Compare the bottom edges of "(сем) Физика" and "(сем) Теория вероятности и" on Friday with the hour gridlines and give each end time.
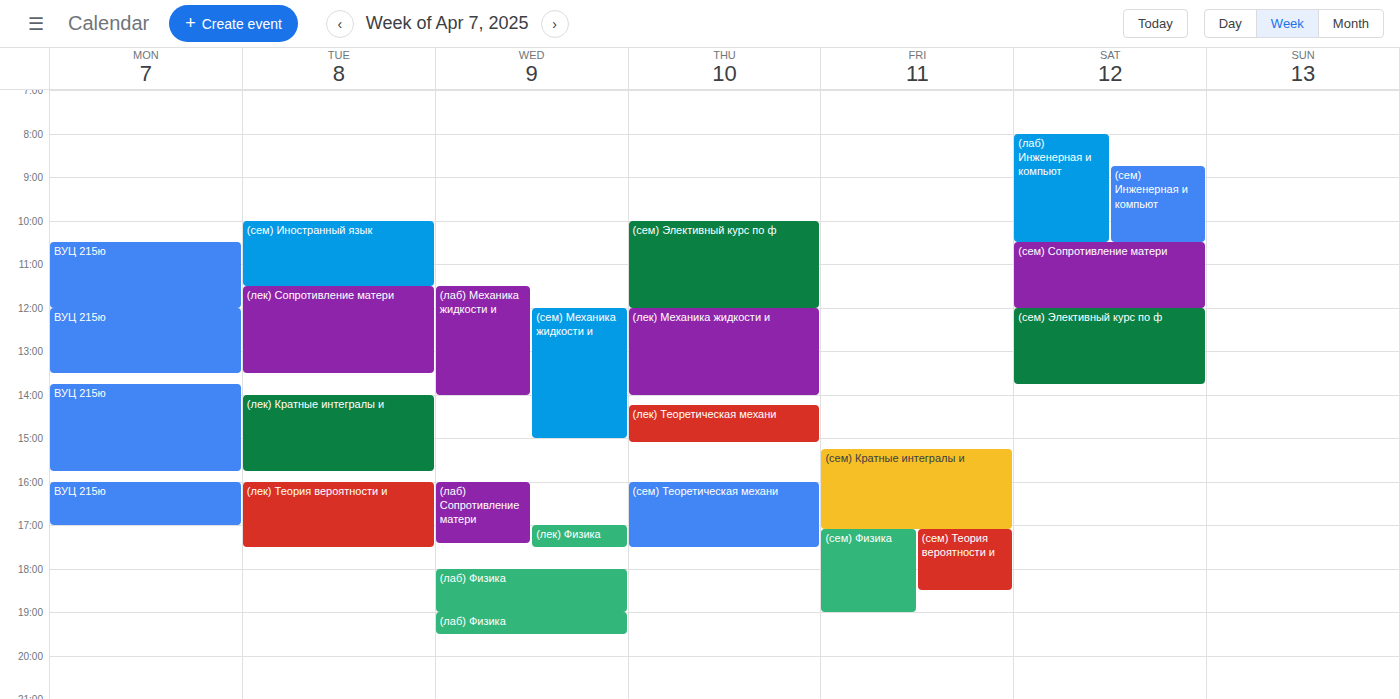
"(сем) Физика": 7:00 PM, exactly on the 7 PM line. "(сем) Теория вероятности и": 6:30 PM, halfway between the 6 PM and 7 PM lines.